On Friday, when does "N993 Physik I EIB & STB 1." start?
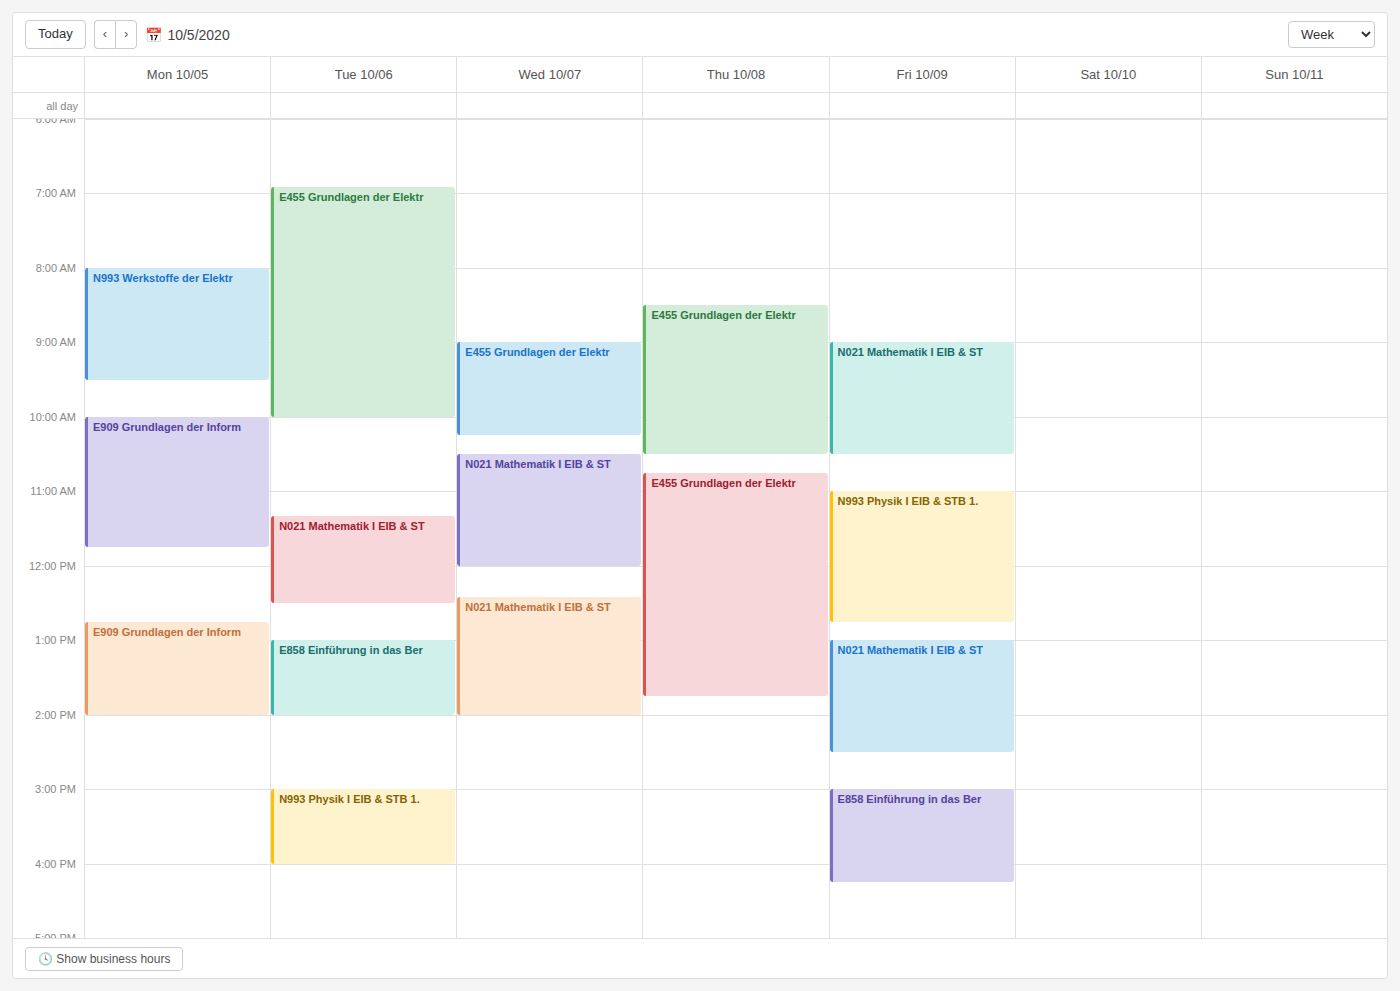
11:00 AM